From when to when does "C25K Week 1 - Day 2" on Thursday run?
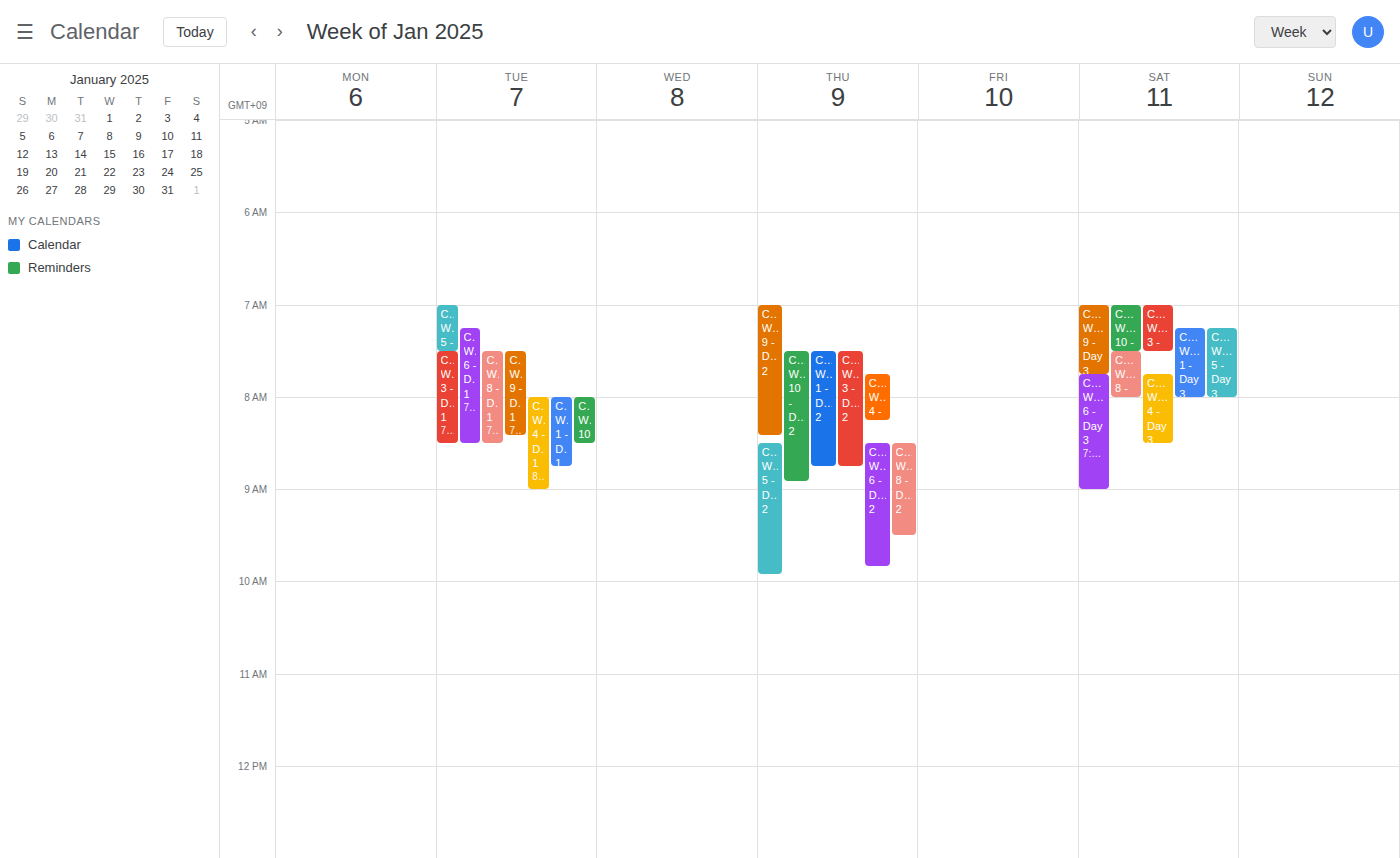
7:30 AM to 8:45 AM